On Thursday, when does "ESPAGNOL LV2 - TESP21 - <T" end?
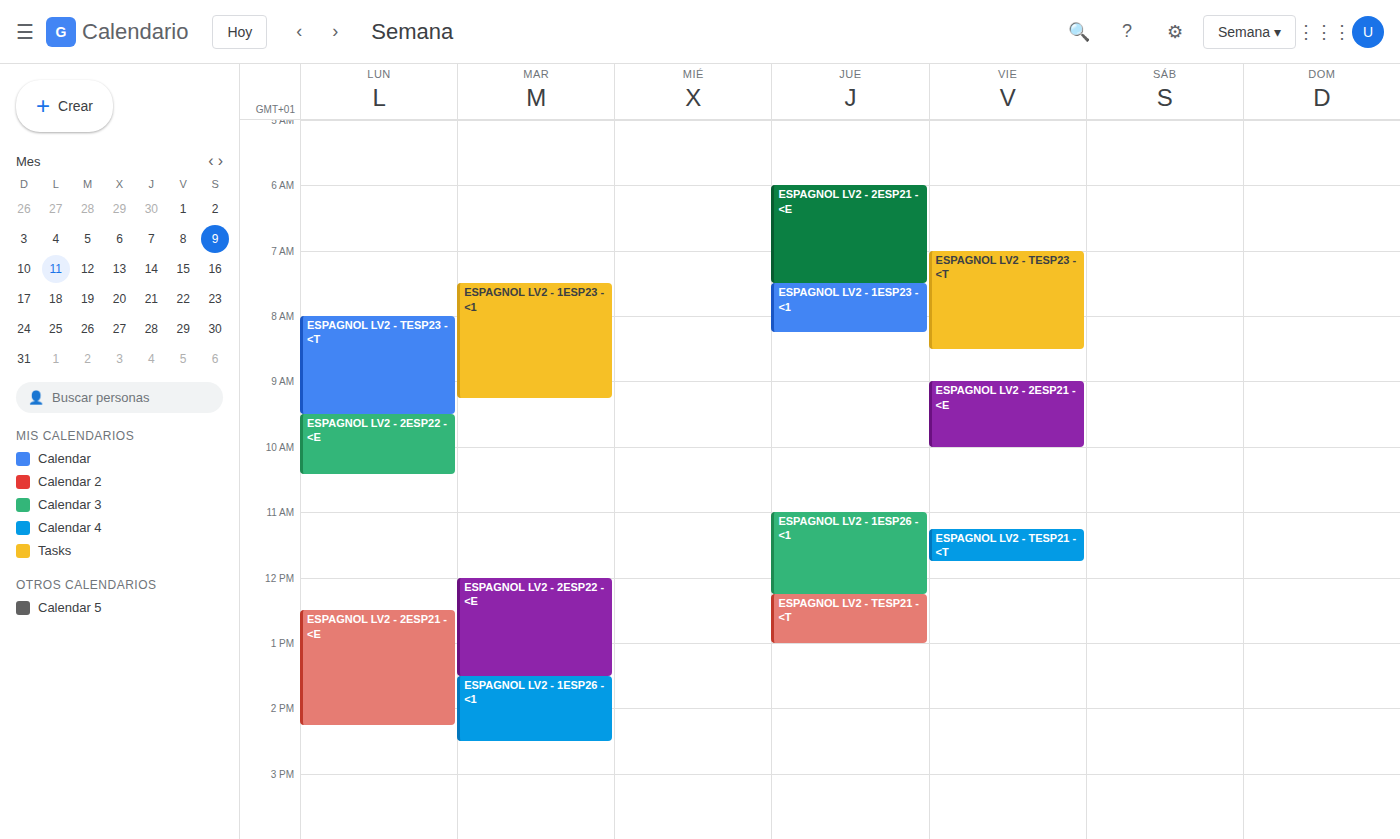
1:00 PM